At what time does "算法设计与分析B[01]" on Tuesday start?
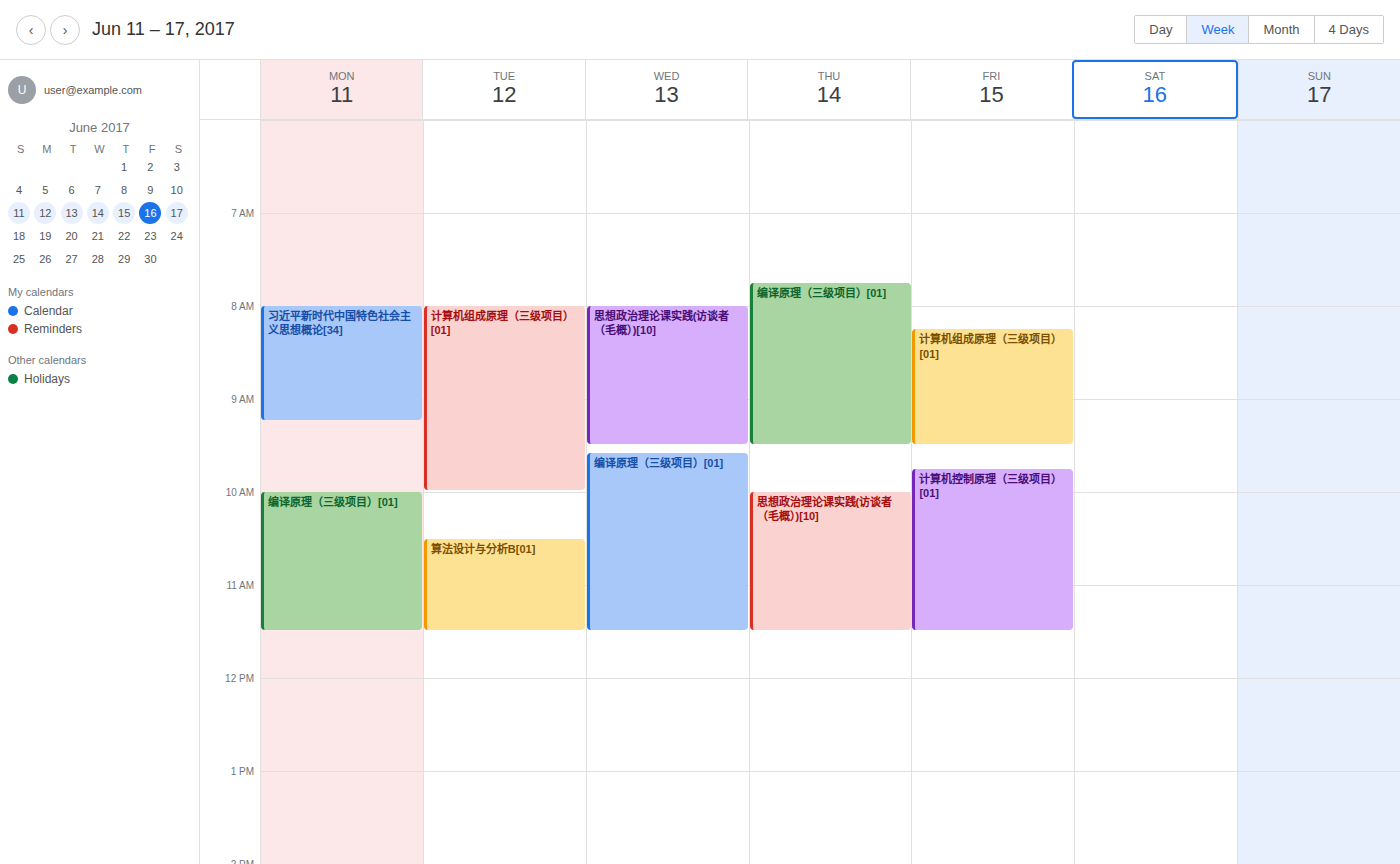
10:30 AM